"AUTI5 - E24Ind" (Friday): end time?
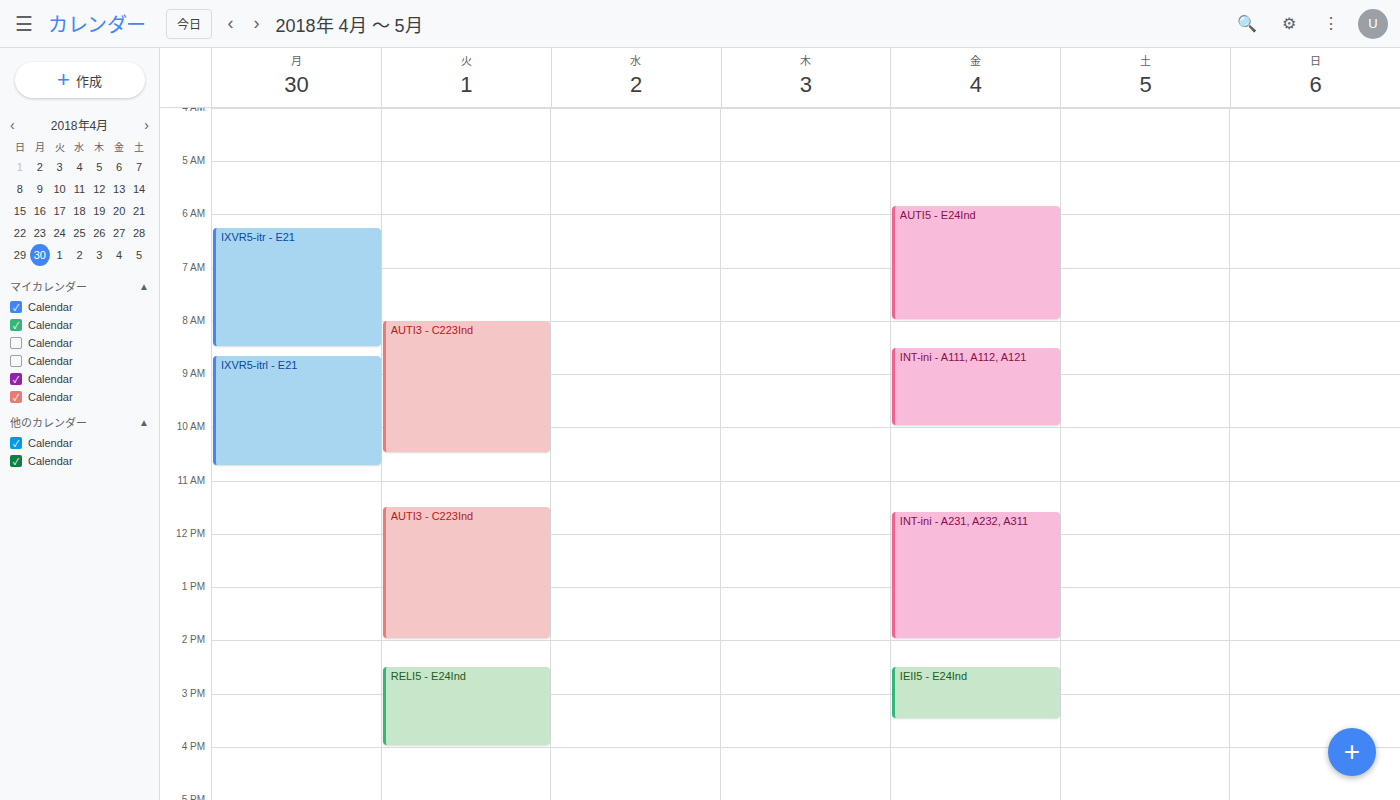
8:00 AM